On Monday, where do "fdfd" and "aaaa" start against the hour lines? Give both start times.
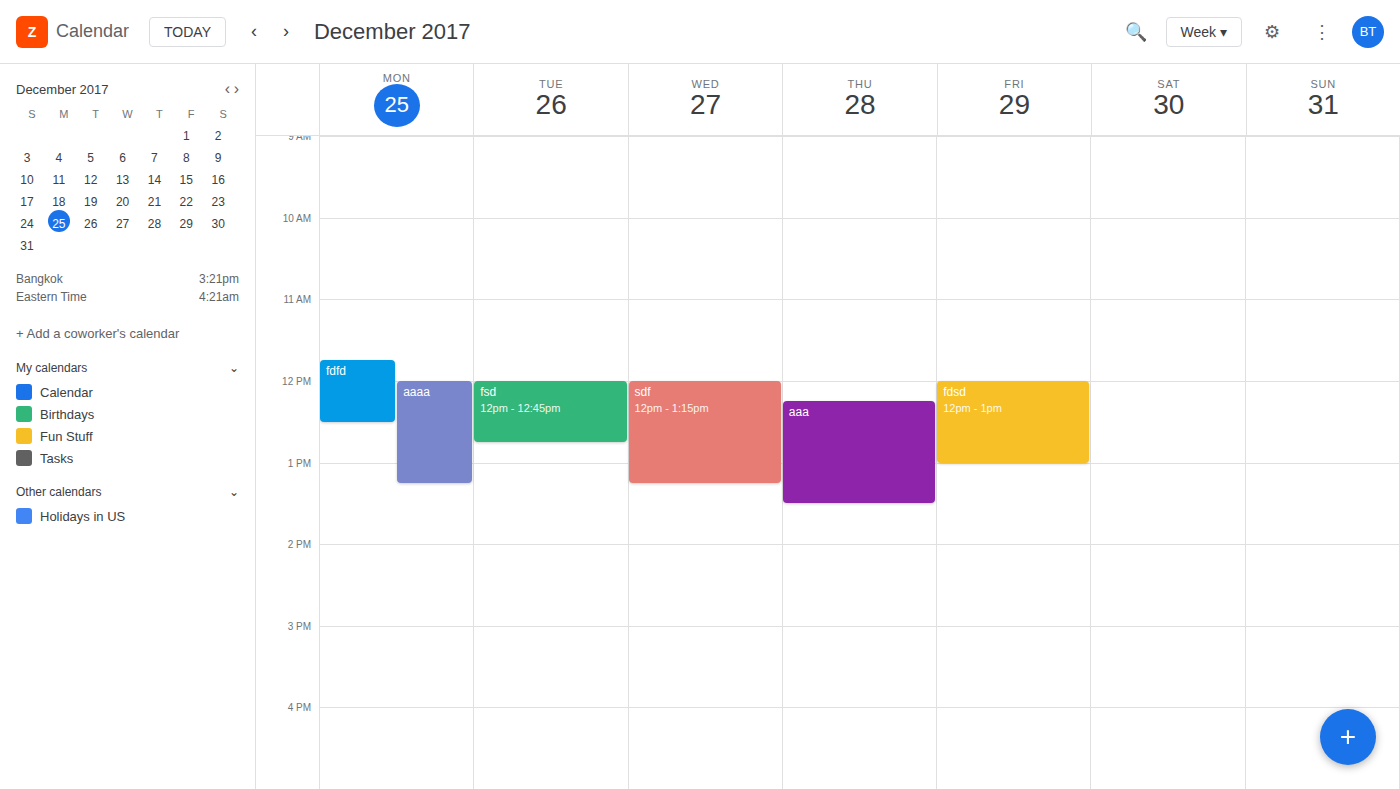
"fdfd": 11:45 AM, neither: three quarters of the way from the 11 AM line to the 12 PM line. "aaaa": 12:00 PM, exactly on the 12 PM line.